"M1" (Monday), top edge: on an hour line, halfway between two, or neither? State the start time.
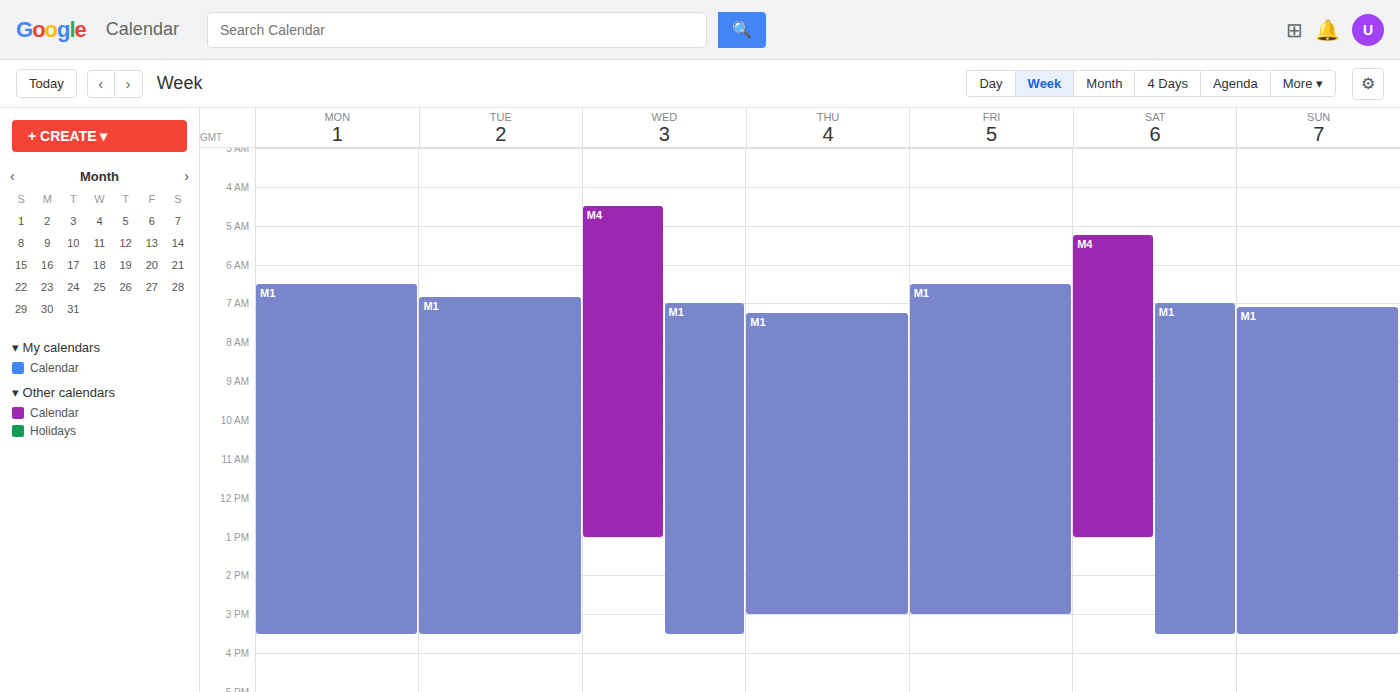
6:30 AM -- halfway between the 6 AM and 7 AM lines.